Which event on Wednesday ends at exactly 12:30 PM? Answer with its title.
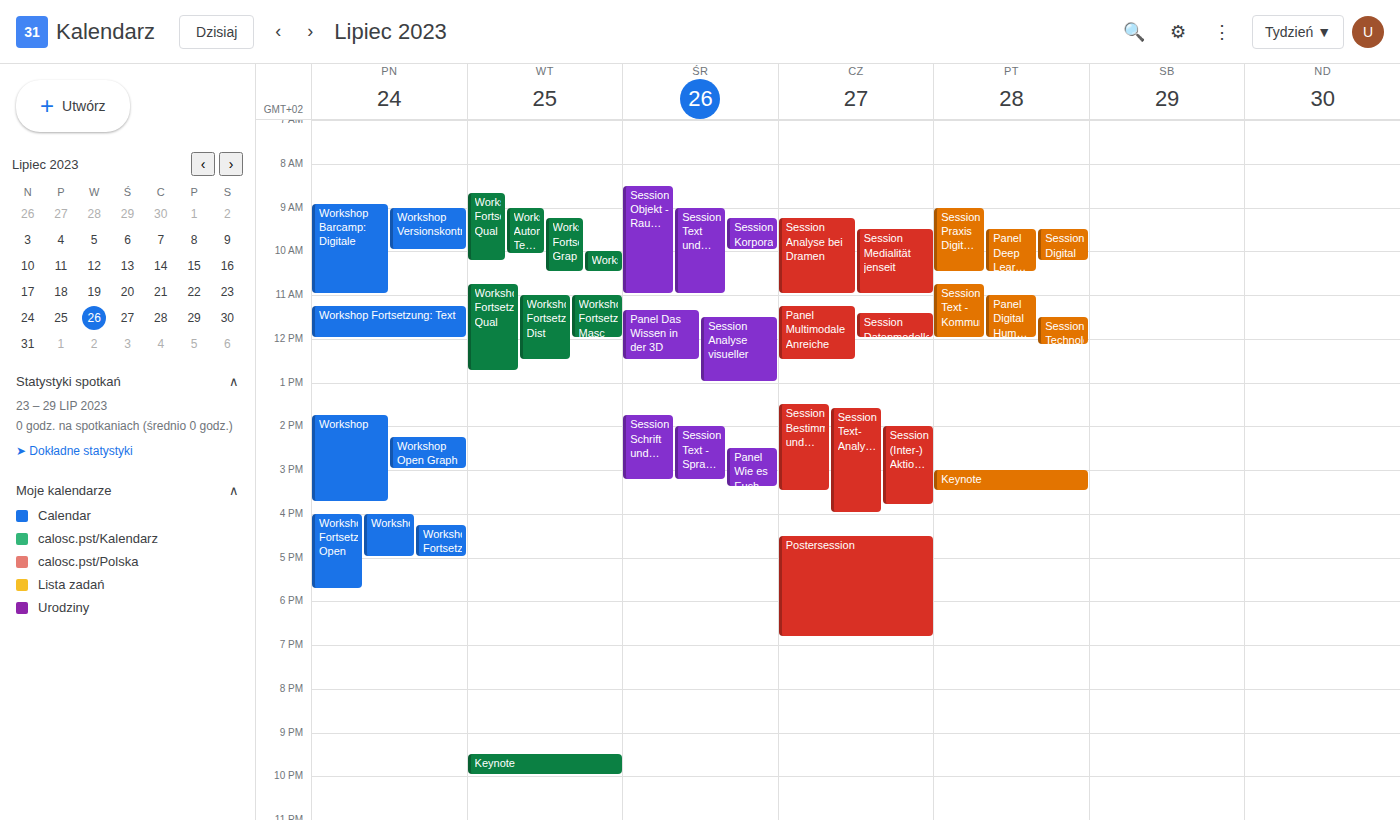
"Panel Das Wissen in der 3D"